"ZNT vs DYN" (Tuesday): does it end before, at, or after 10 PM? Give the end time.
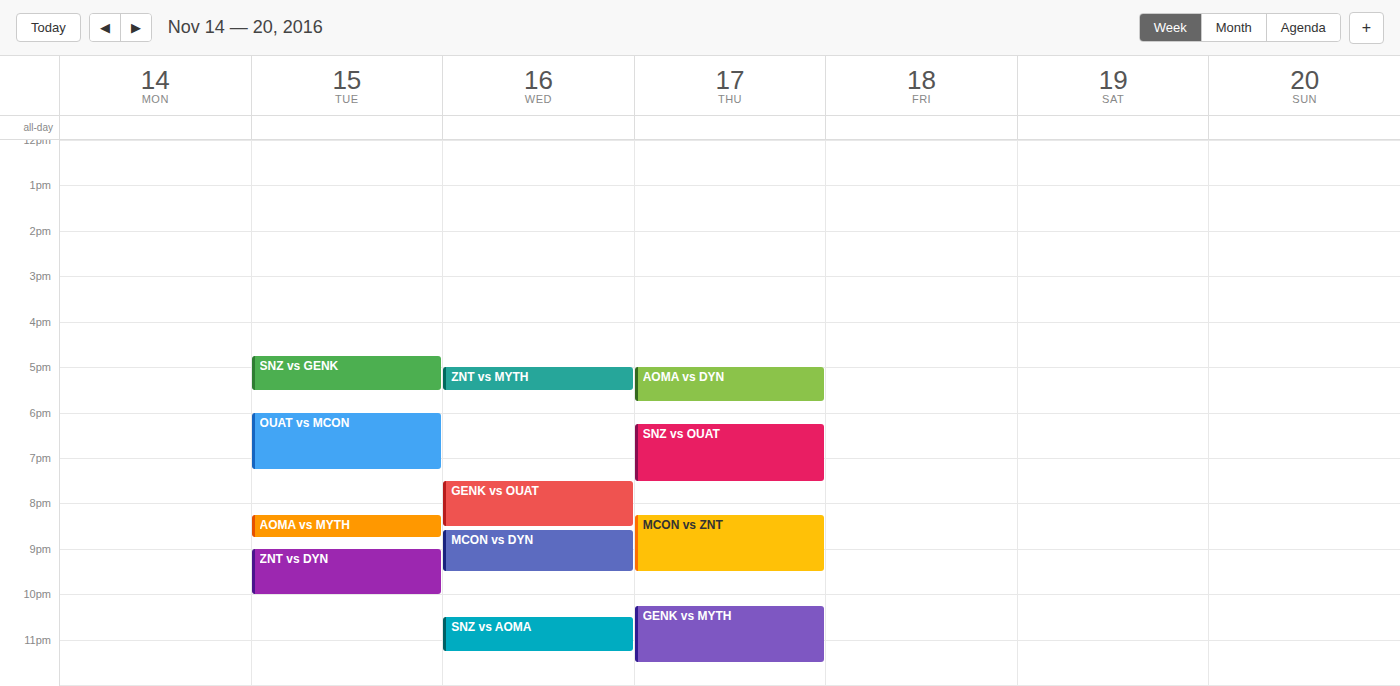
10:00 PM -- exactly at 10 PM, on the 10 PM line.